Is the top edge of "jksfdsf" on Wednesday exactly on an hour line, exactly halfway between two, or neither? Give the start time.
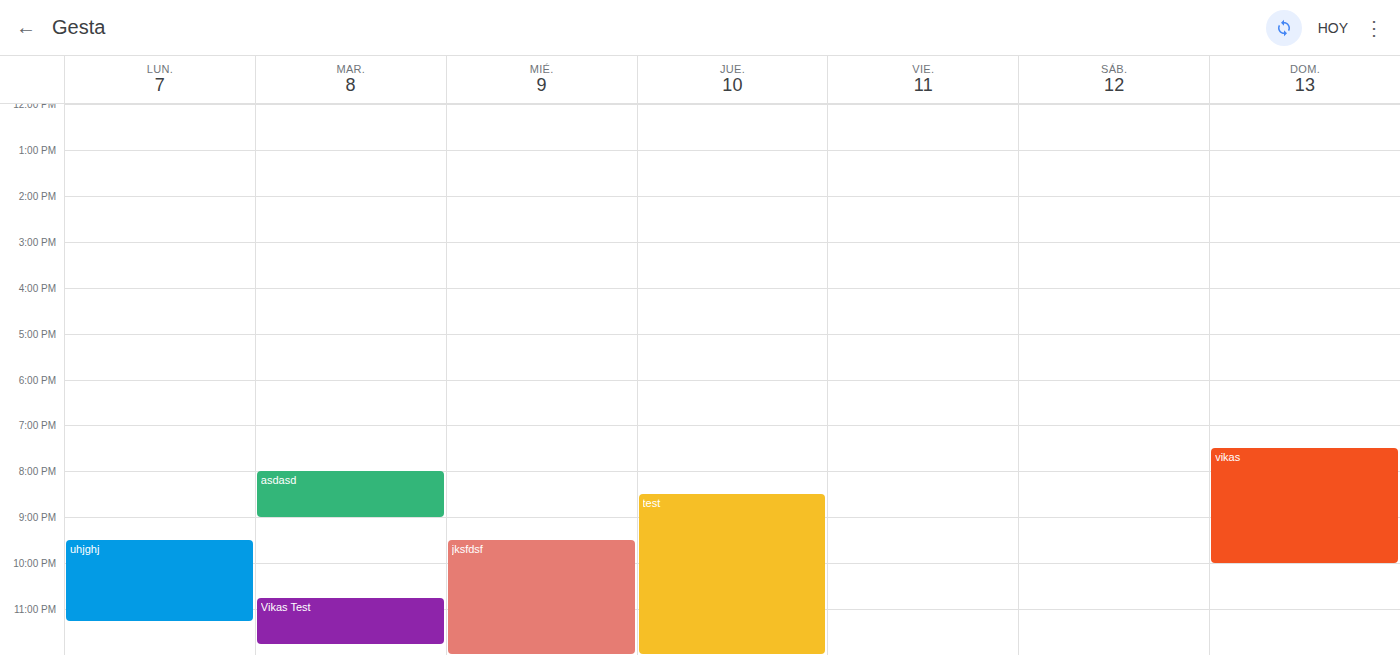
9:30 PM -- halfway between the 9 PM and 10 PM lines.